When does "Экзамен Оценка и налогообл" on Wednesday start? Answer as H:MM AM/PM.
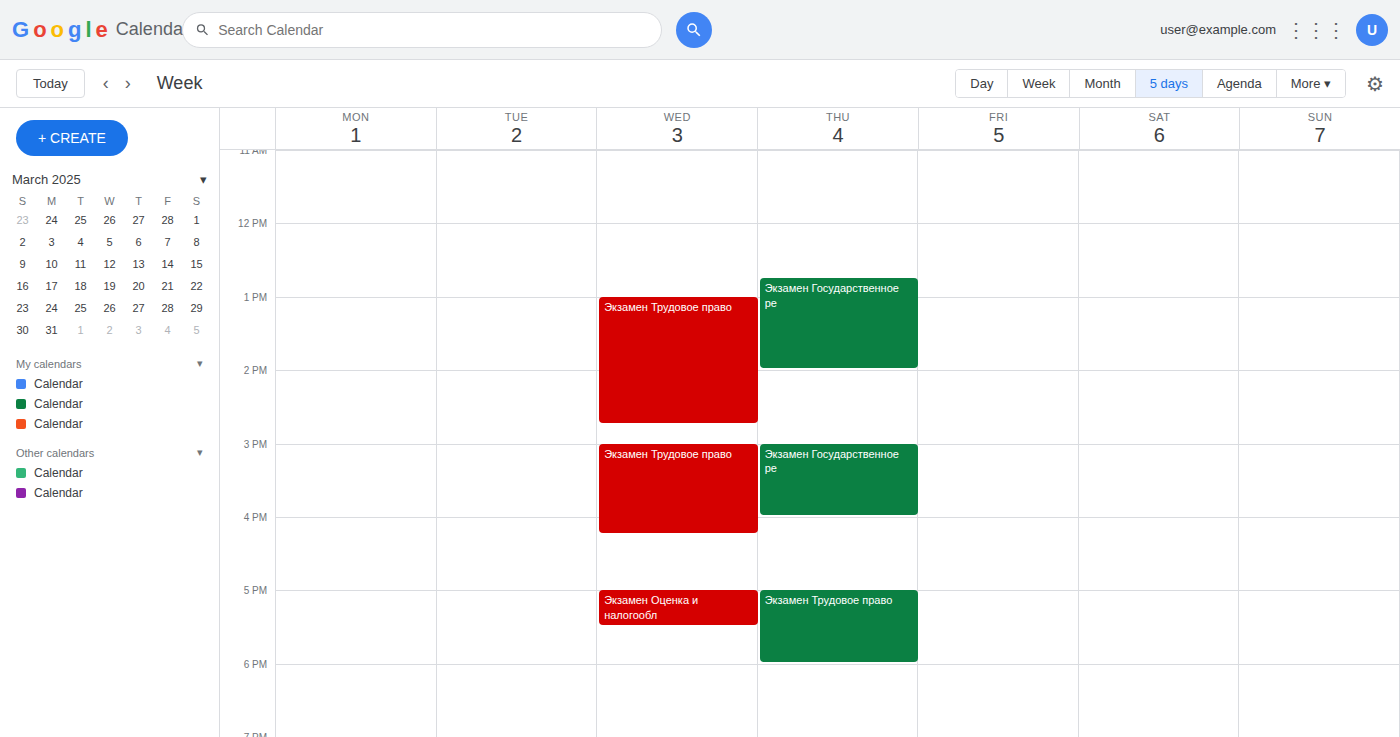
5:00 PM